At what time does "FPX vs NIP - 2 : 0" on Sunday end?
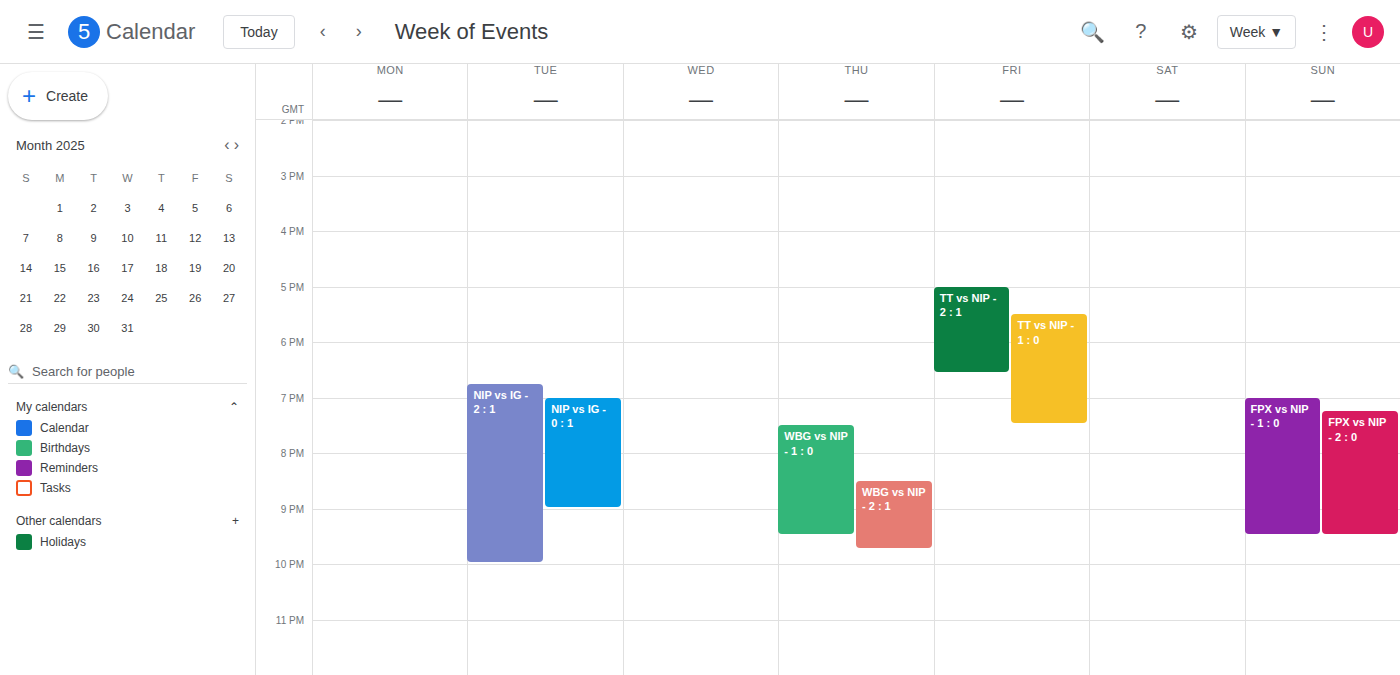
9:30 PM